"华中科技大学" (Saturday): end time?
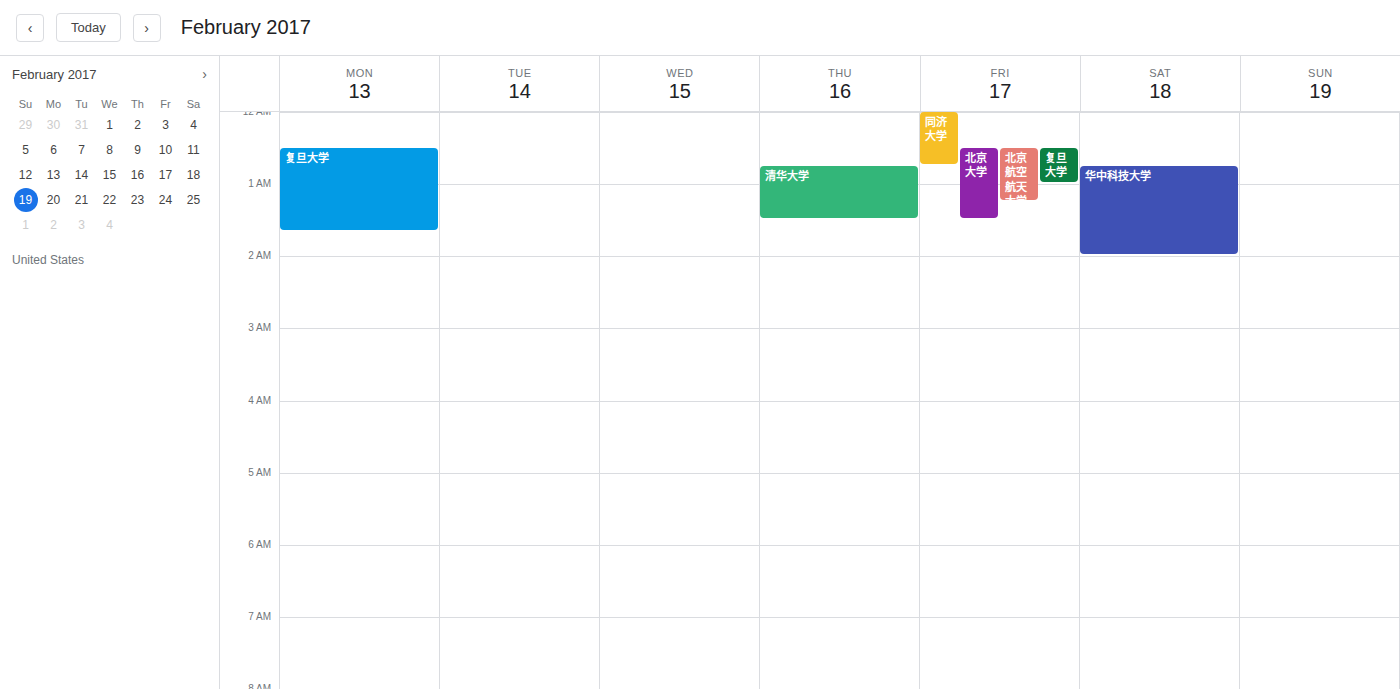
2:00 AM